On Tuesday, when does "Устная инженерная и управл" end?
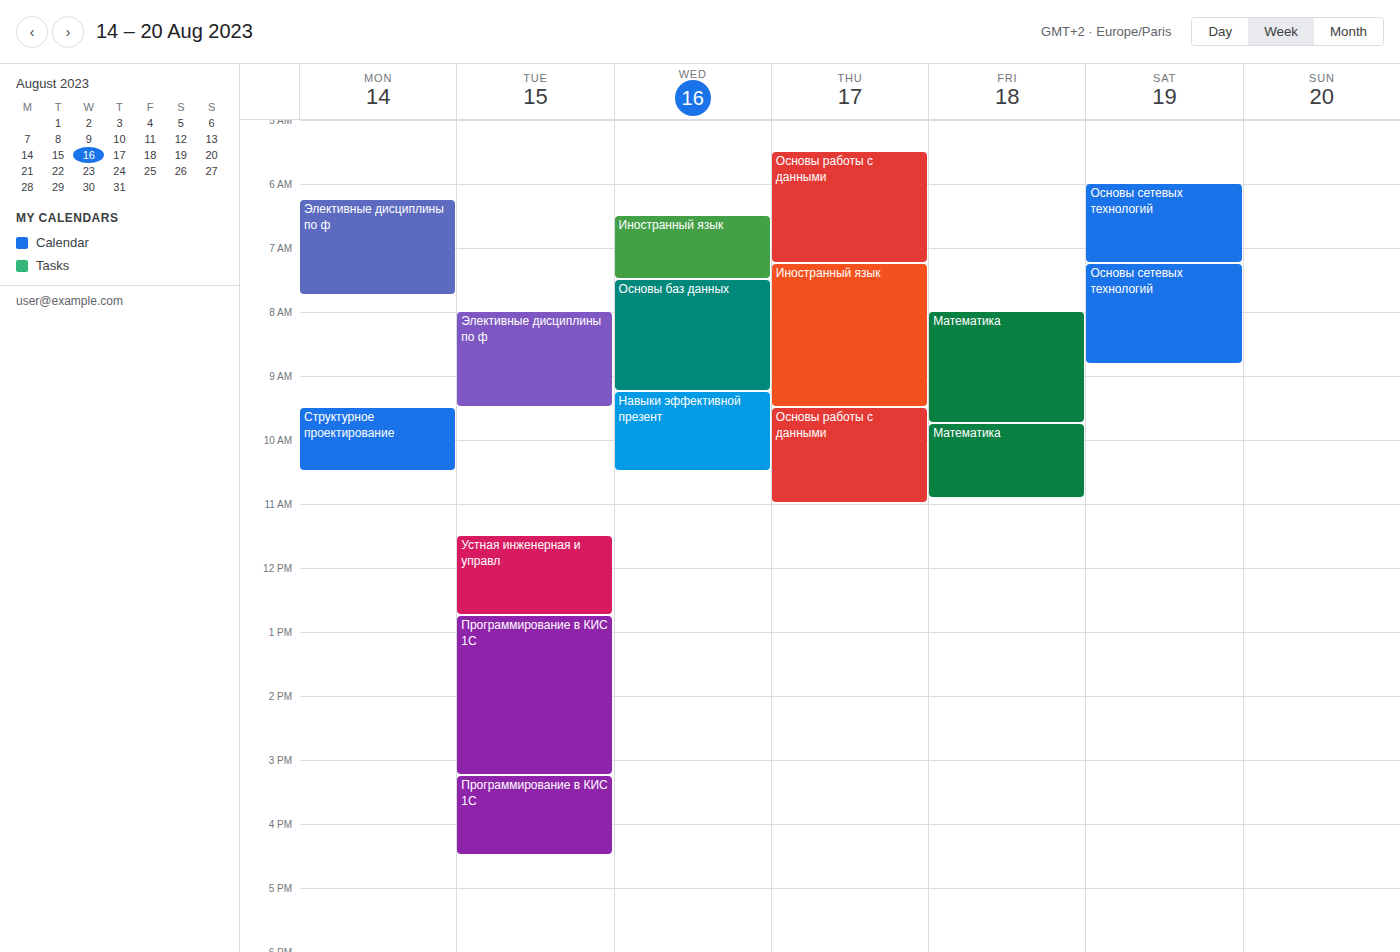
12:45 PM